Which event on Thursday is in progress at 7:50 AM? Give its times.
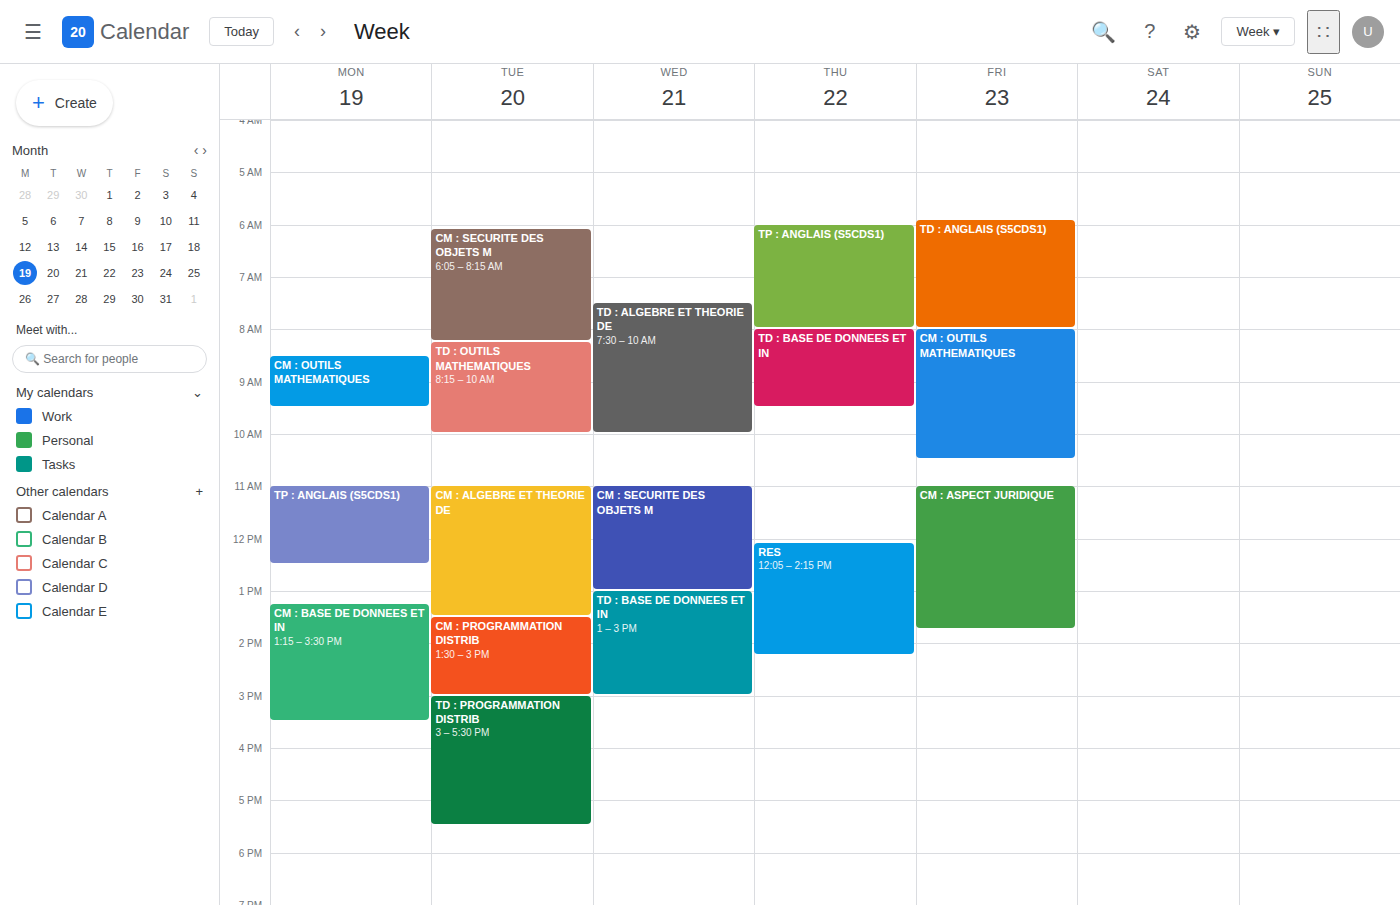
"TP : ANGLAIS (S5CDS1)", 6:00 AM to 8:00 AM